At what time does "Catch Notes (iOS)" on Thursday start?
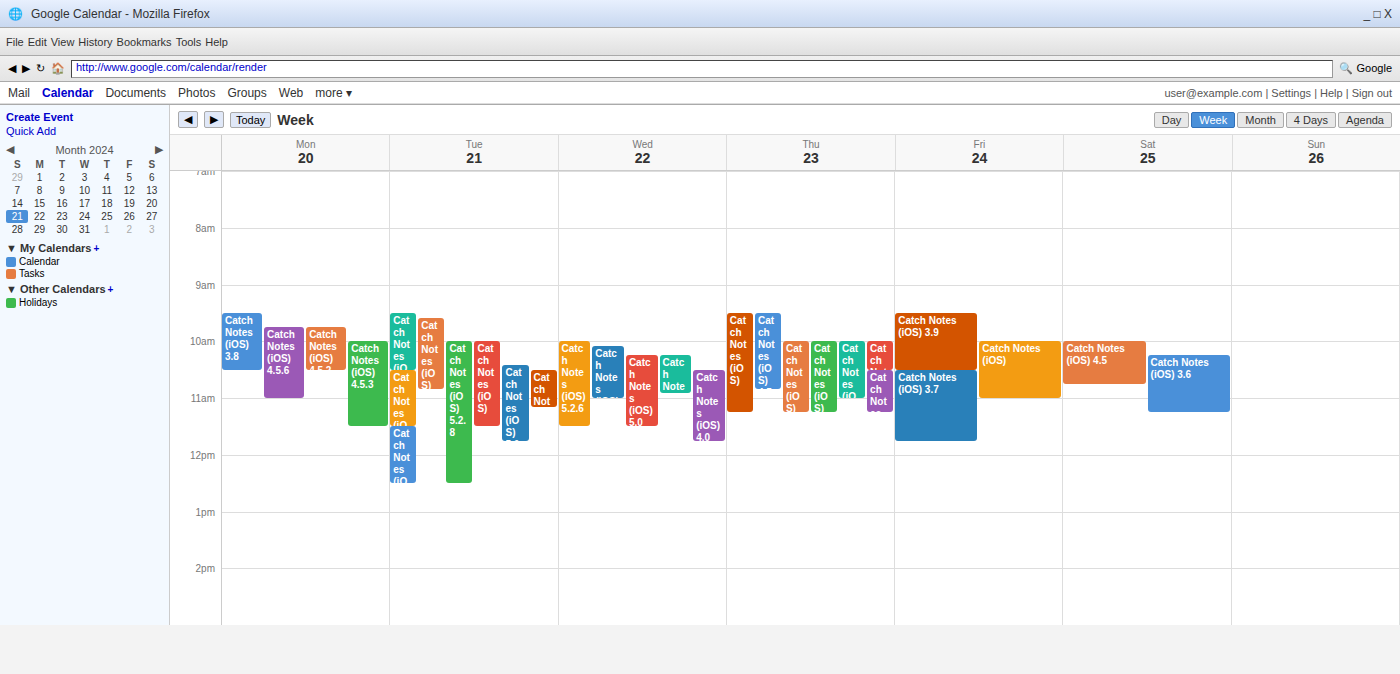
9:30 AM